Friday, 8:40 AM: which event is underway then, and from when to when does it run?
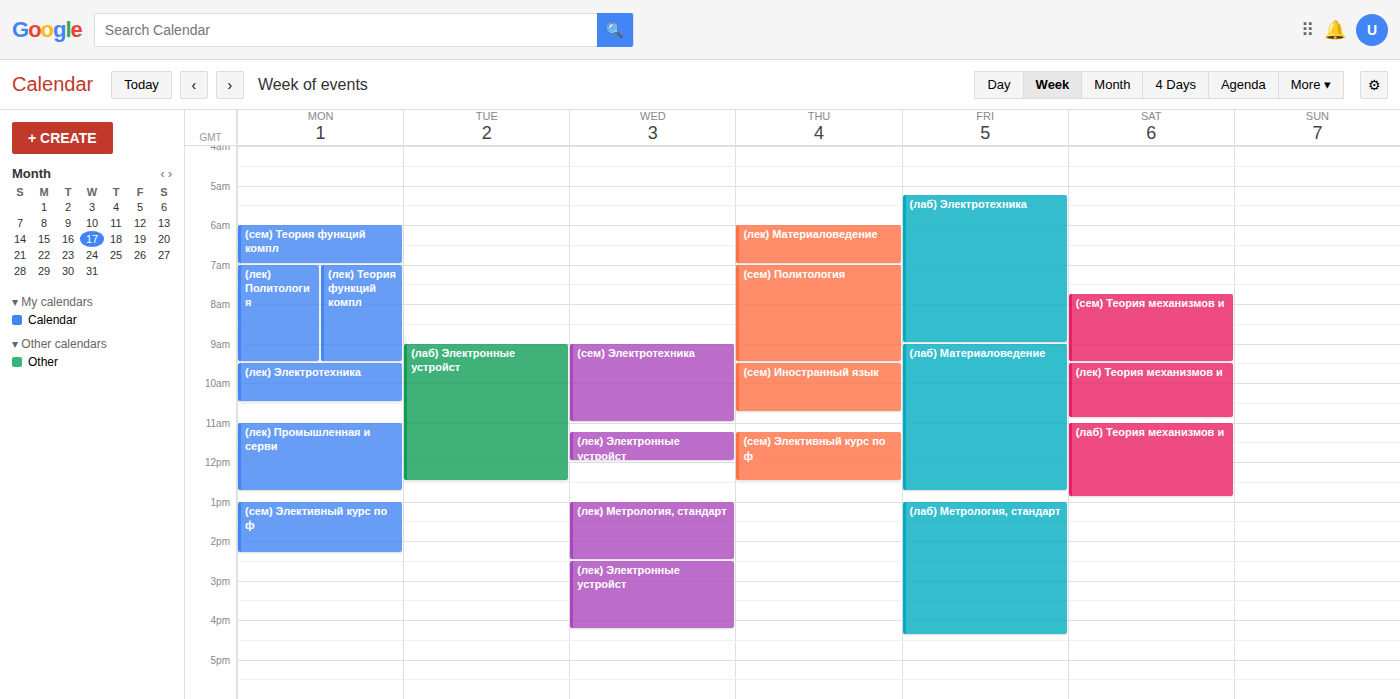
"(лаб) Электротехника", 5:15 AM to 9:00 AM